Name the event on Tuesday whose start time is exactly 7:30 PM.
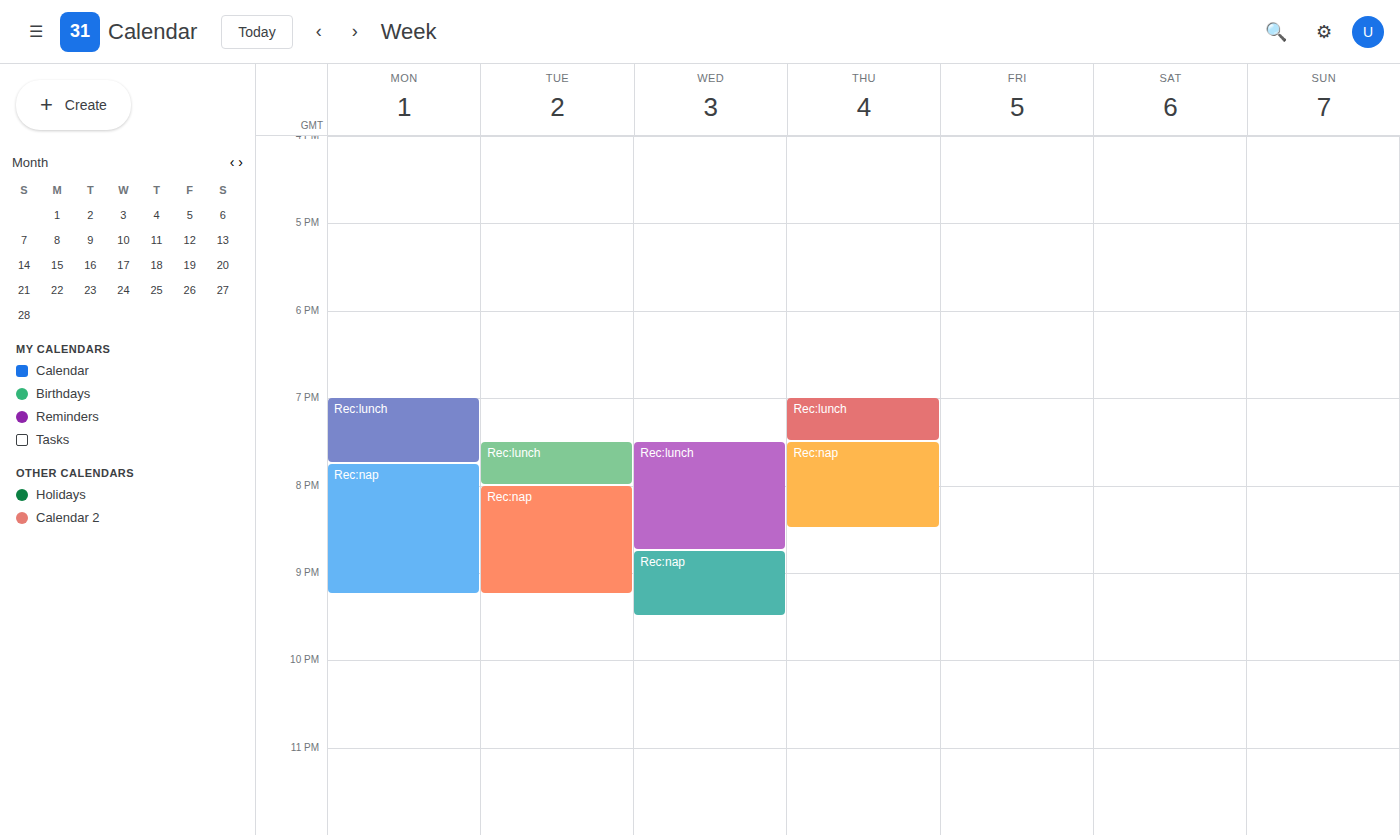
"Rec:lunch"